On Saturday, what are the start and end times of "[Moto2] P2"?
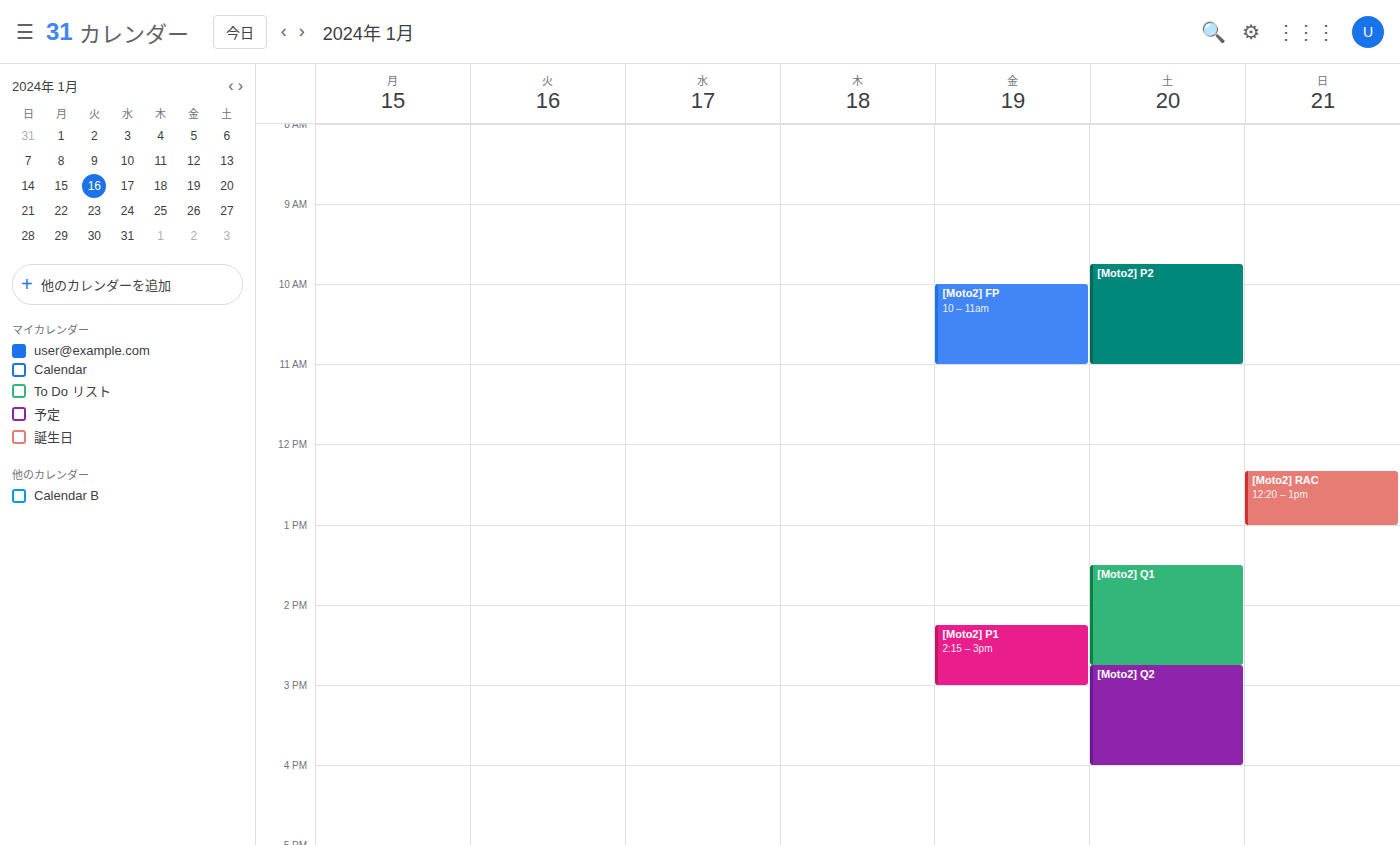
9:45 AM to 11:00 AM